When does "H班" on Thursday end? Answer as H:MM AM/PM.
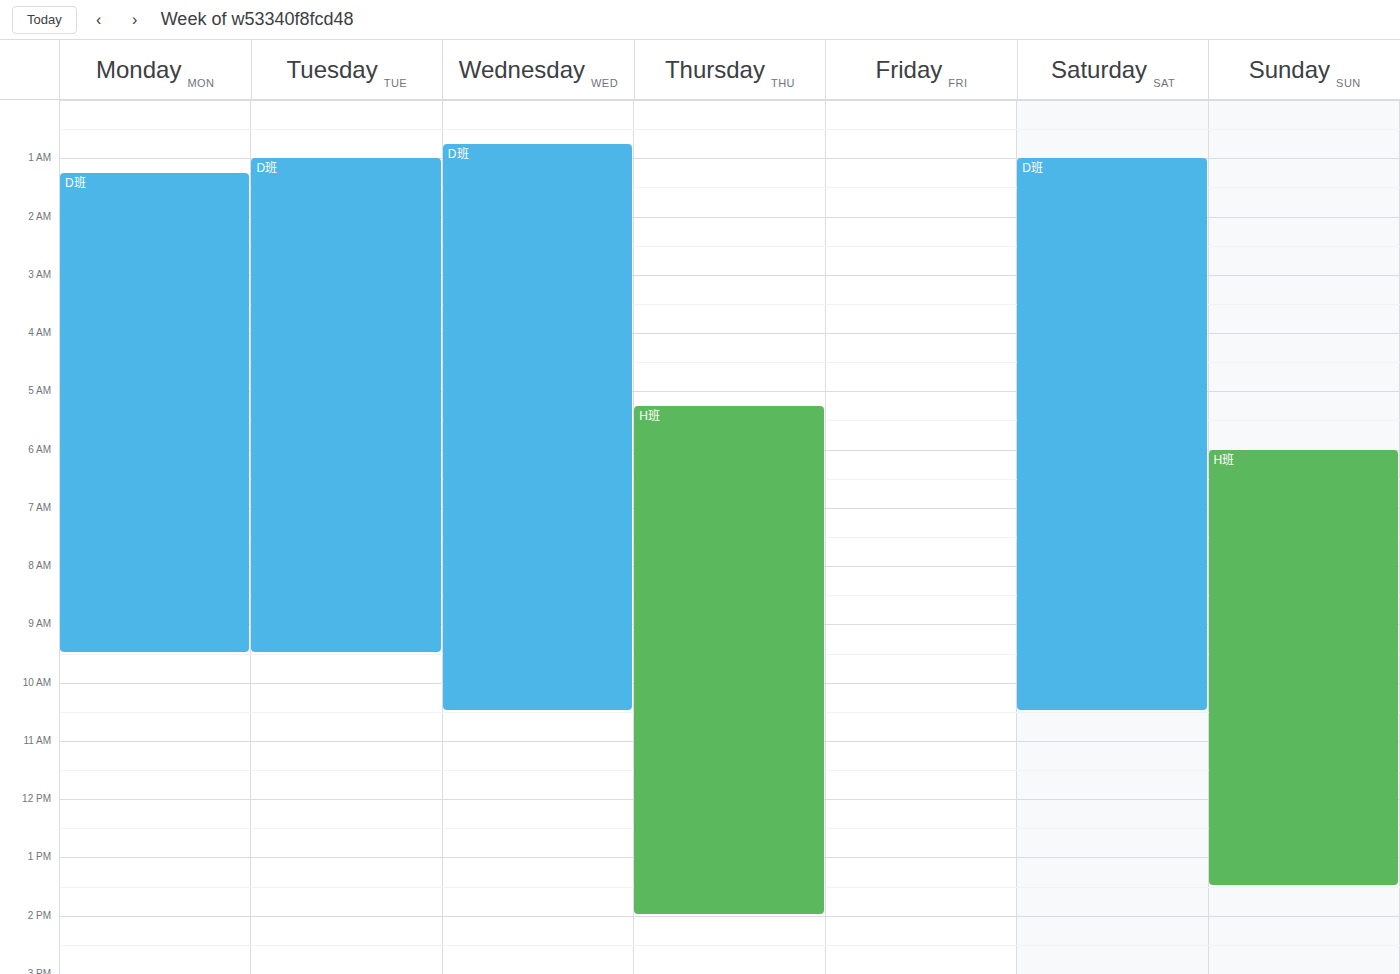
2:00 PM